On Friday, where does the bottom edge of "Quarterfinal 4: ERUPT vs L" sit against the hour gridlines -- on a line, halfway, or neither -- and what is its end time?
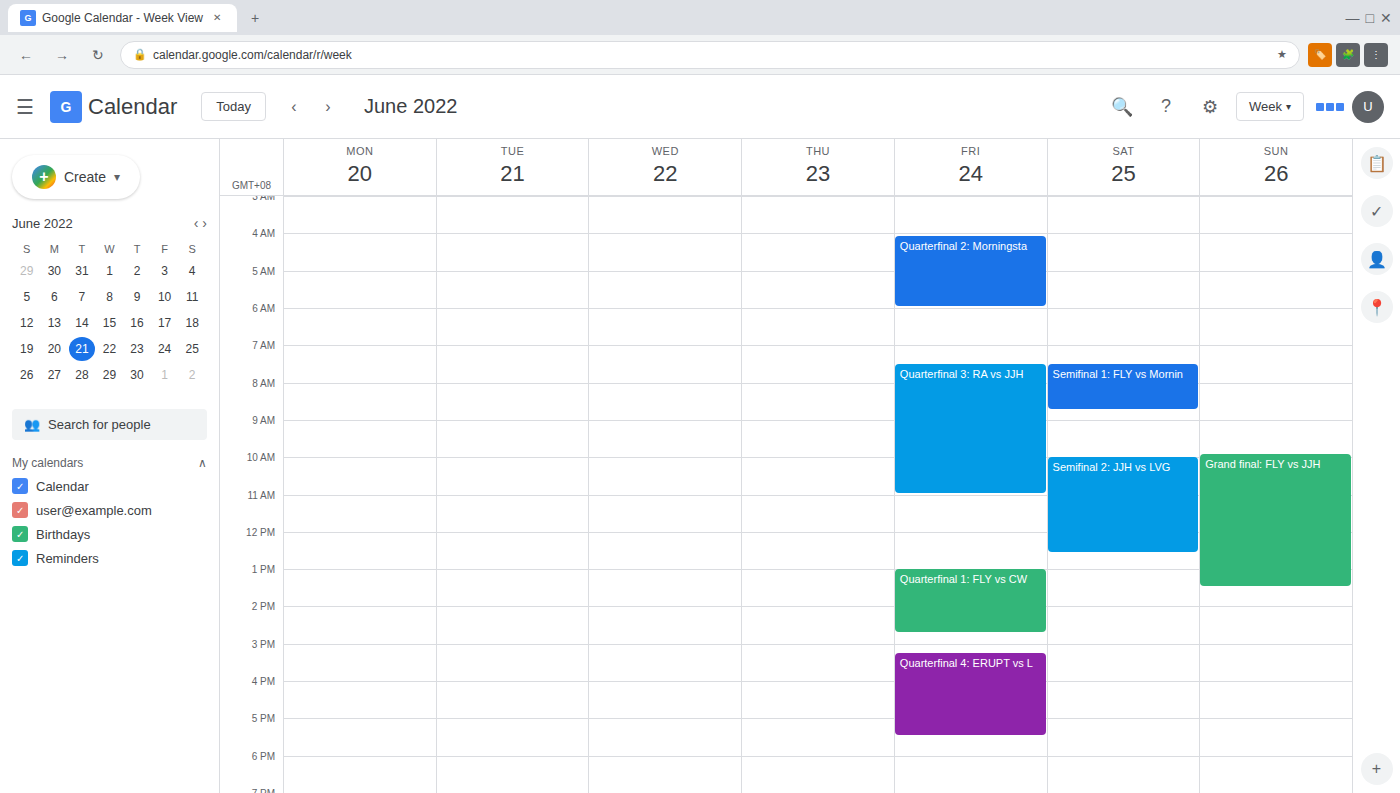
5:30 PM -- halfway between the 5 PM and 6 PM lines.